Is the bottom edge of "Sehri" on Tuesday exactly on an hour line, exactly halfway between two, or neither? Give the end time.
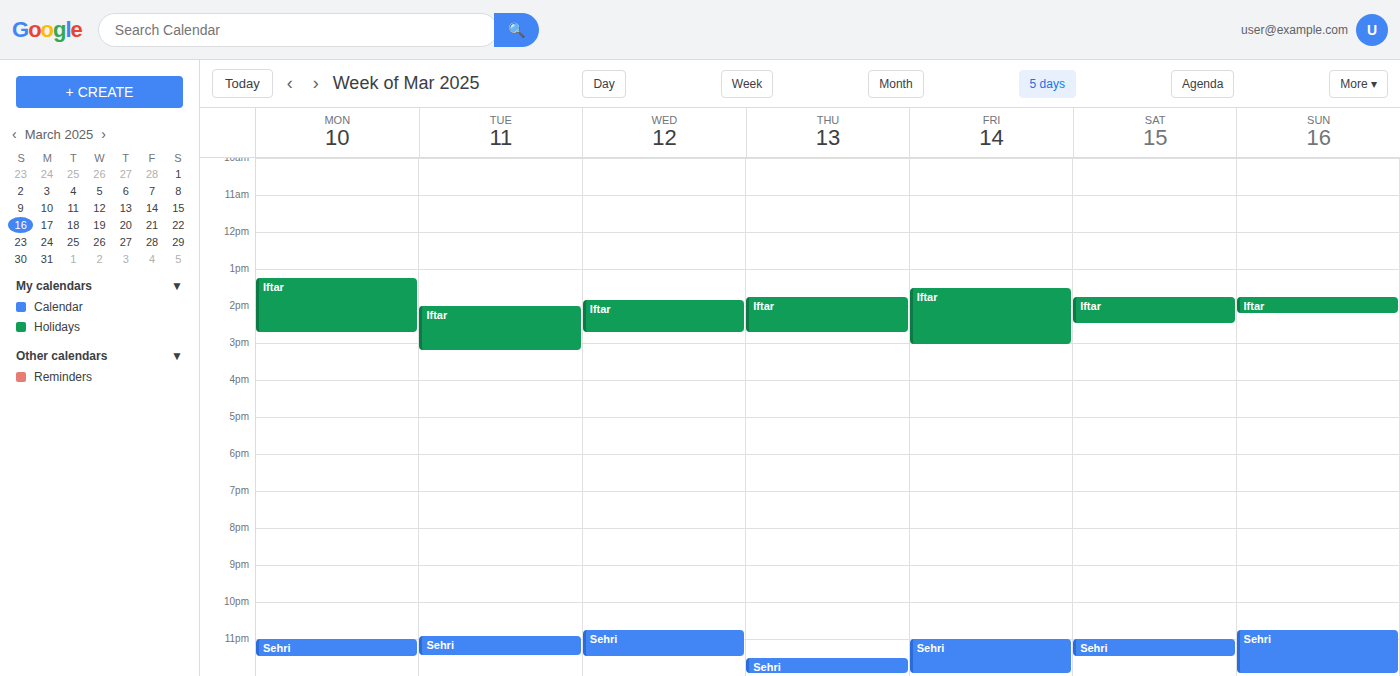
11:30 PM -- halfway between the 11 PM and 12 AM lines.